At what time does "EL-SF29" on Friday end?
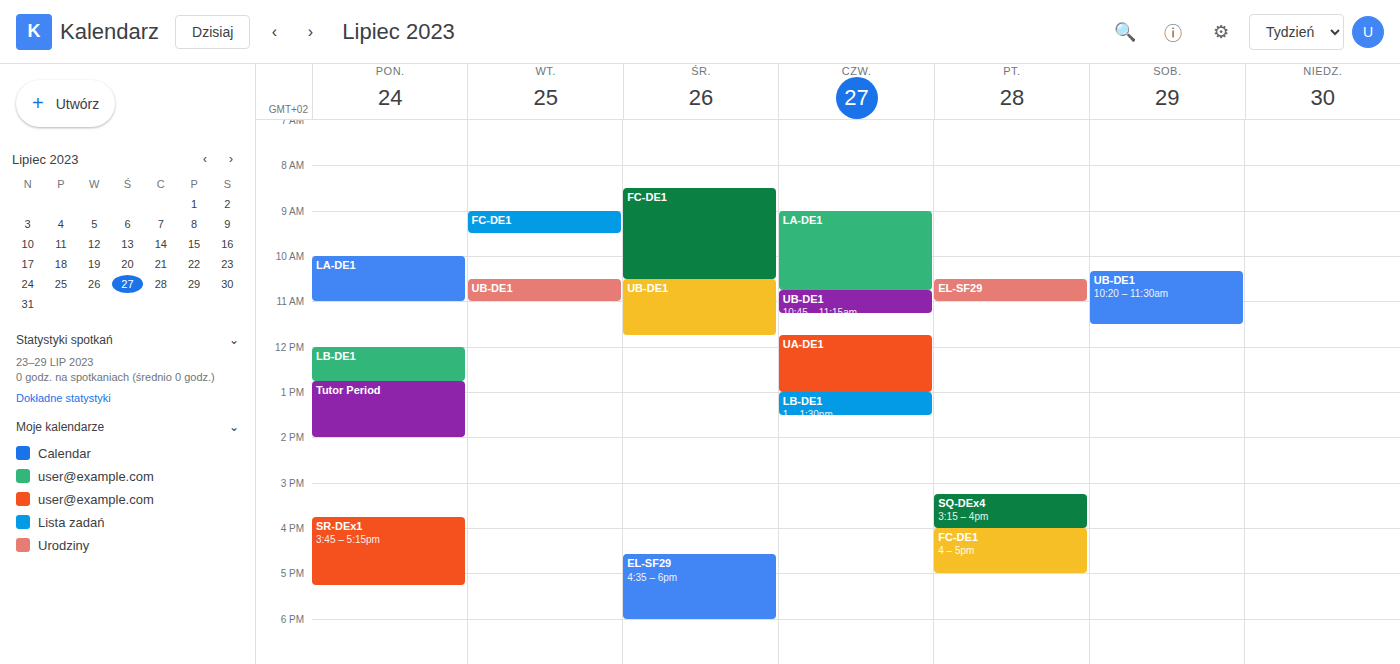
11:00 AM